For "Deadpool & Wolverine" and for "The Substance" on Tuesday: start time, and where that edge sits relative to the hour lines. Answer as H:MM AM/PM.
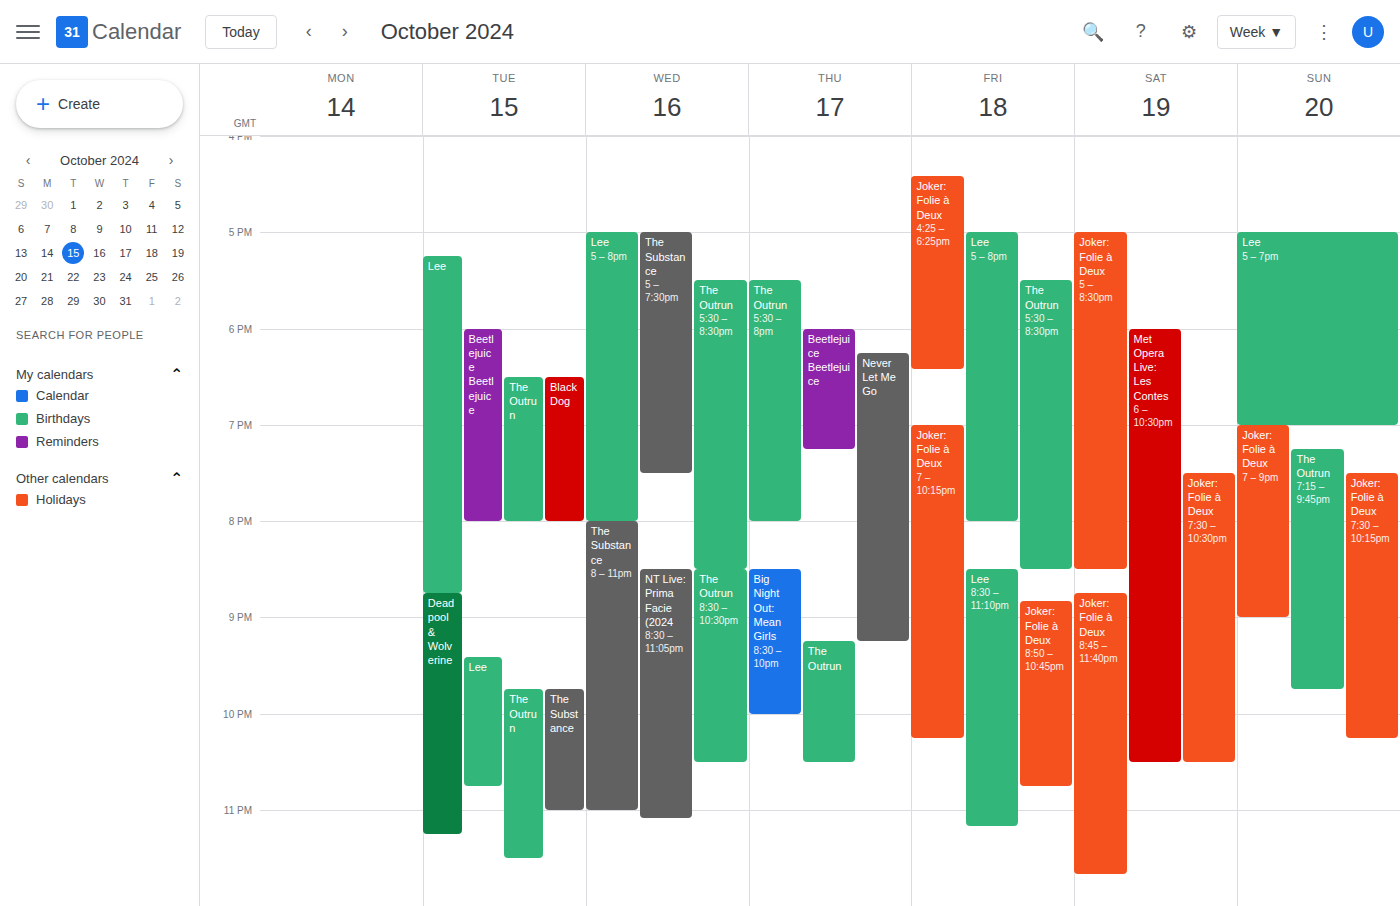
"Deadpool & Wolverine": 8:45 PM, neither: three quarters of the way from the 8 PM line to the 9 PM line. "The Substance": 9:45 PM, neither: three quarters of the way from the 9 PM line to the 10 PM line.